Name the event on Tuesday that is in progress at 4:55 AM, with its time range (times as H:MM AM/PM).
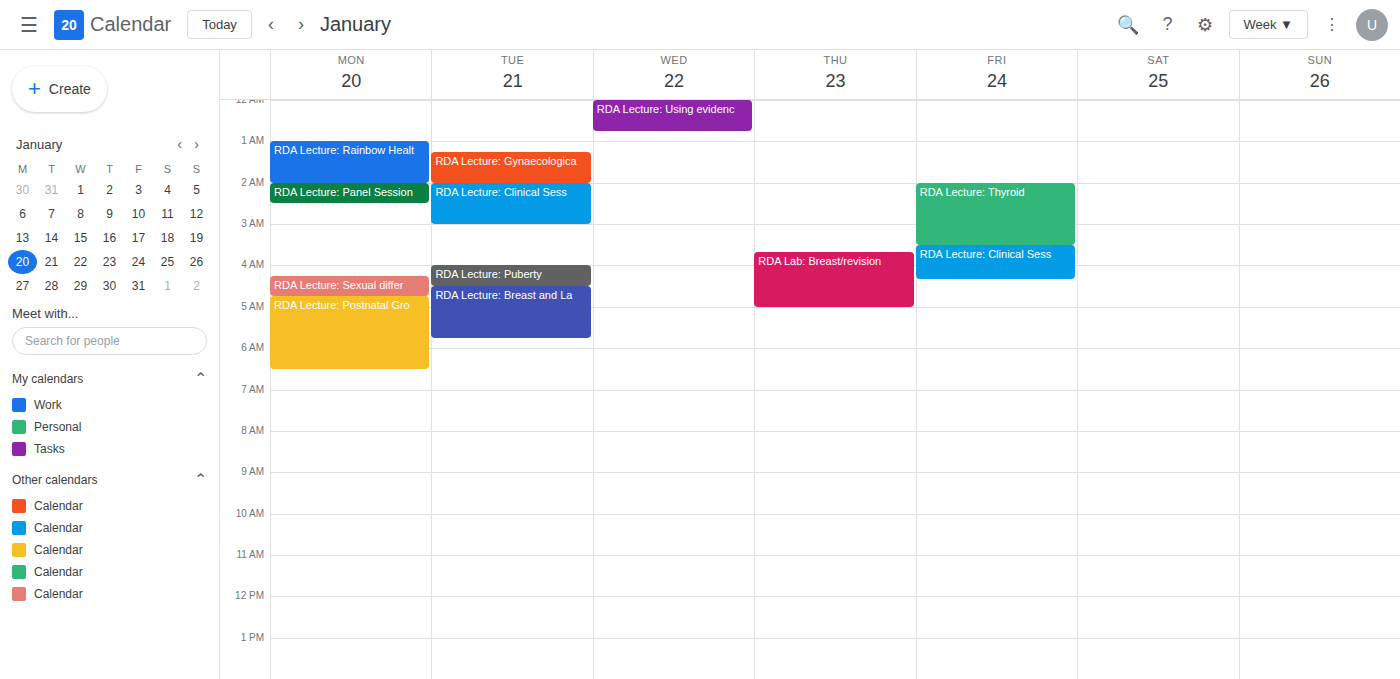
"RDA Lecture: Breast and La", 4:30 AM to 5:45 AM